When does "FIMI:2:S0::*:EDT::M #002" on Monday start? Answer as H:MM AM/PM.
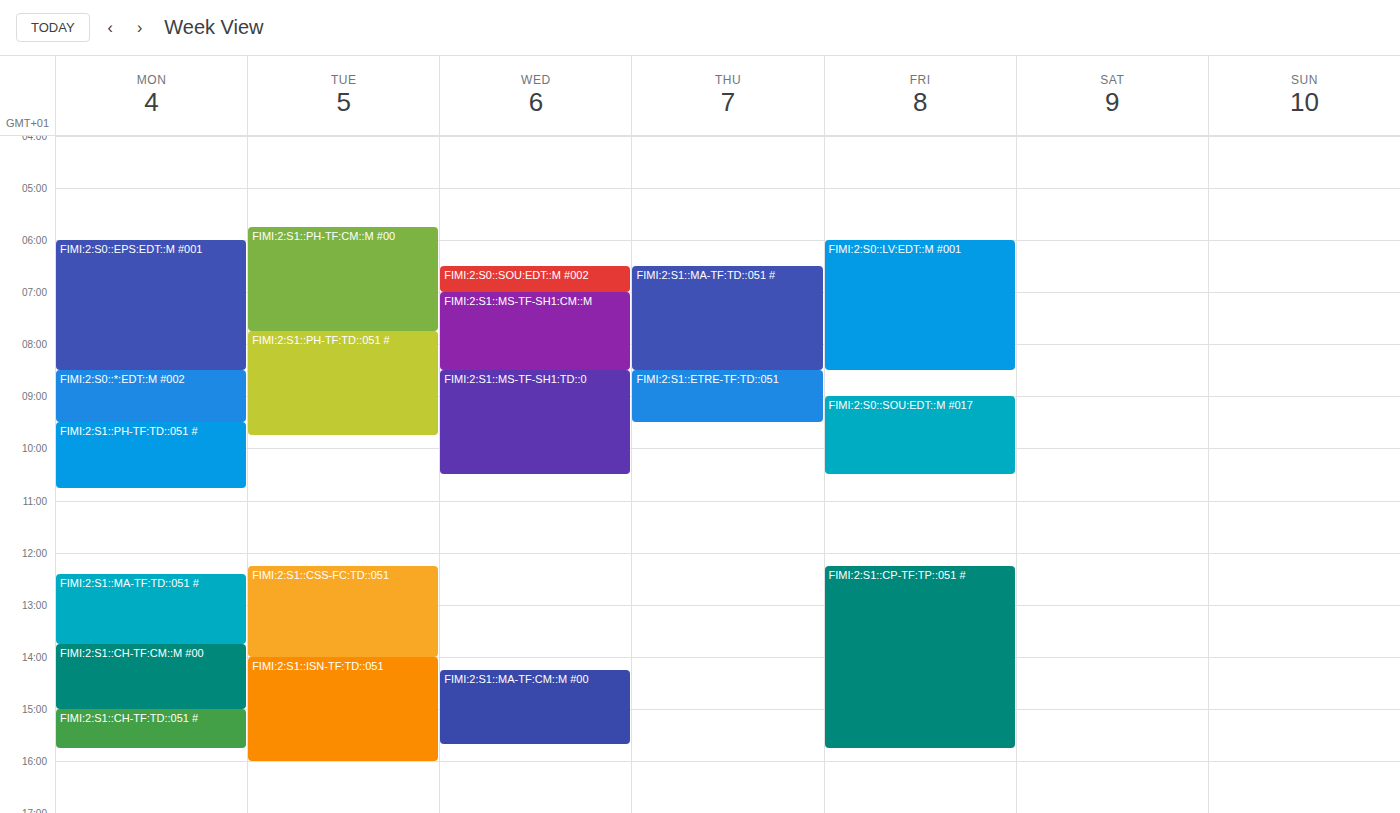
8:30 AM